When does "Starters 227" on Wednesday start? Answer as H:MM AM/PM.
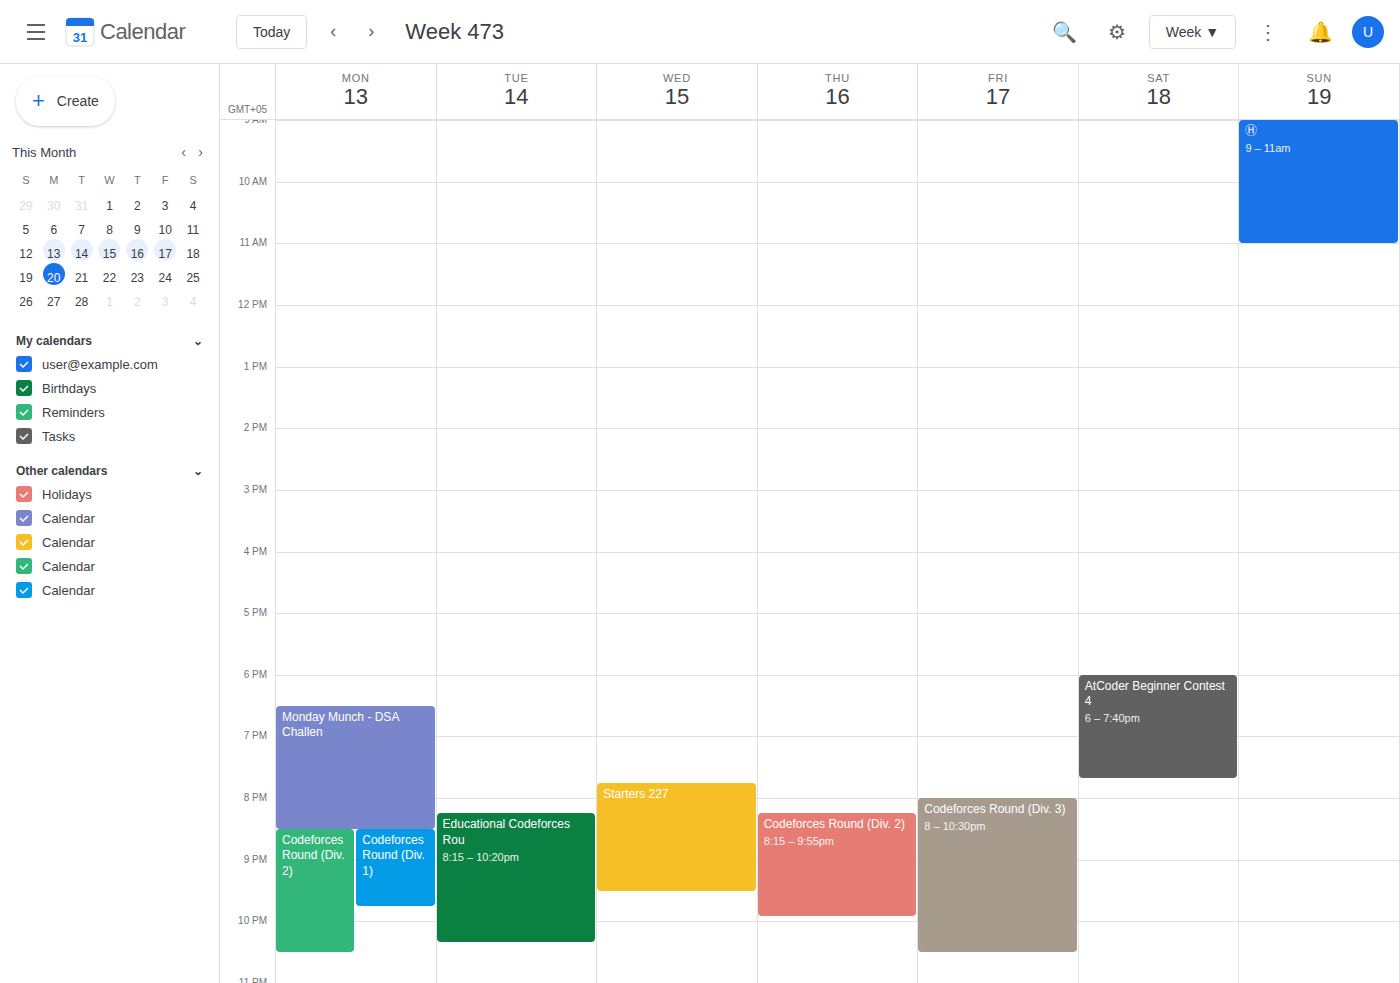
7:45 PM